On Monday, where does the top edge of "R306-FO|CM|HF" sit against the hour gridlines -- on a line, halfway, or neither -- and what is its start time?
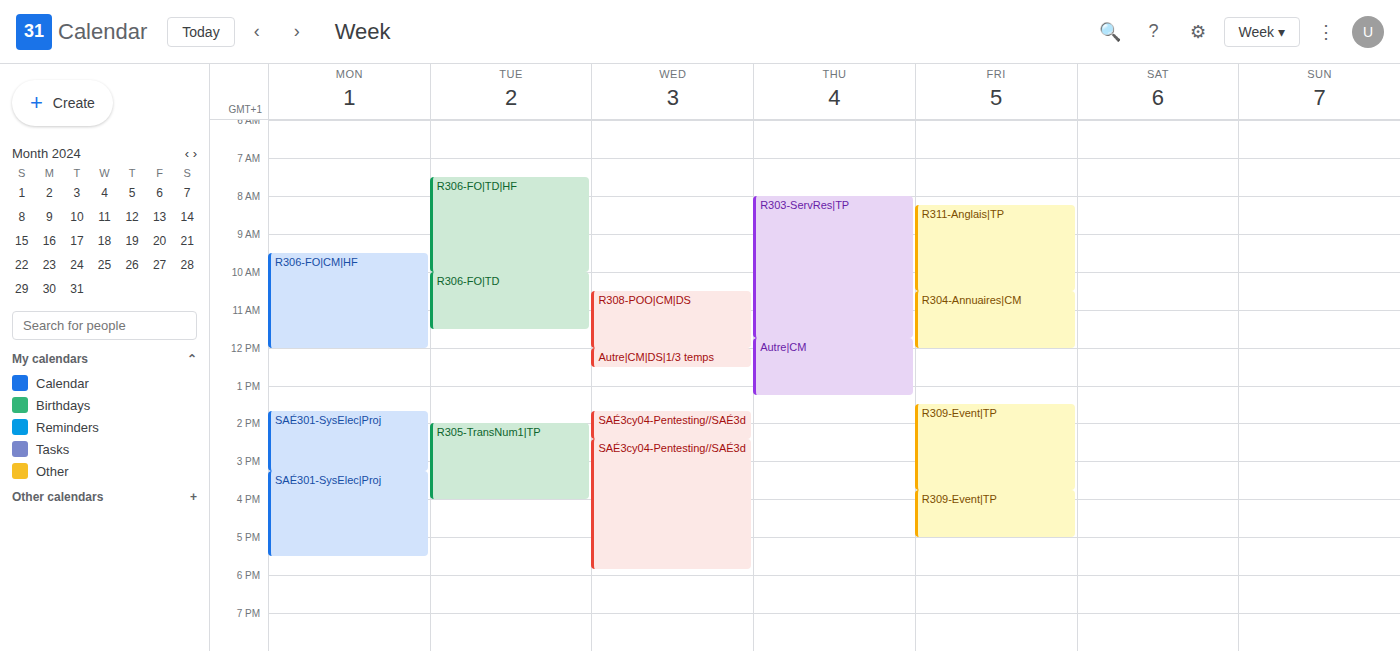
9:30 AM -- halfway between the 9 AM and 10 AM lines.